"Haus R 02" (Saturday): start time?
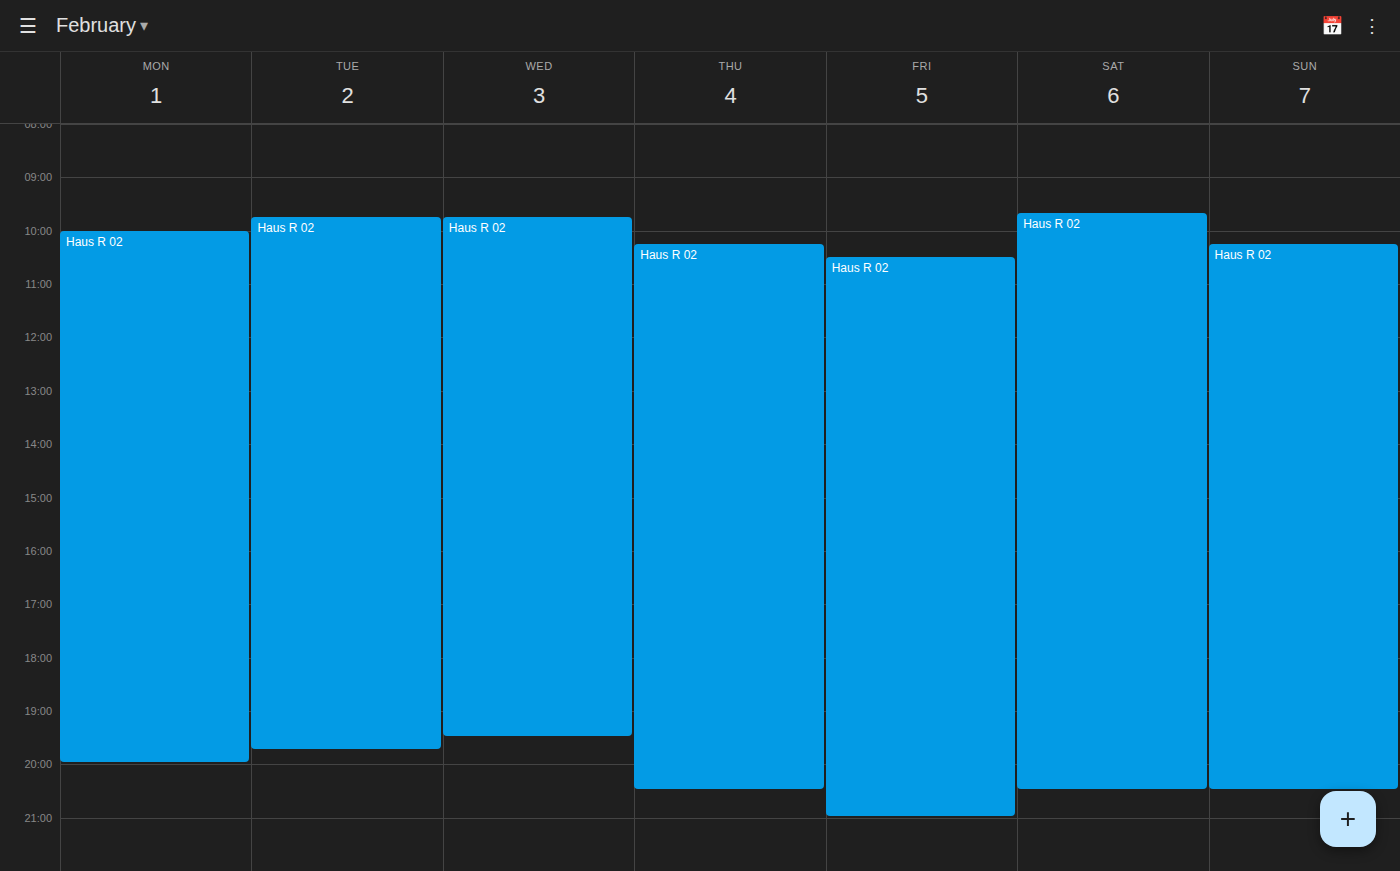
09:40